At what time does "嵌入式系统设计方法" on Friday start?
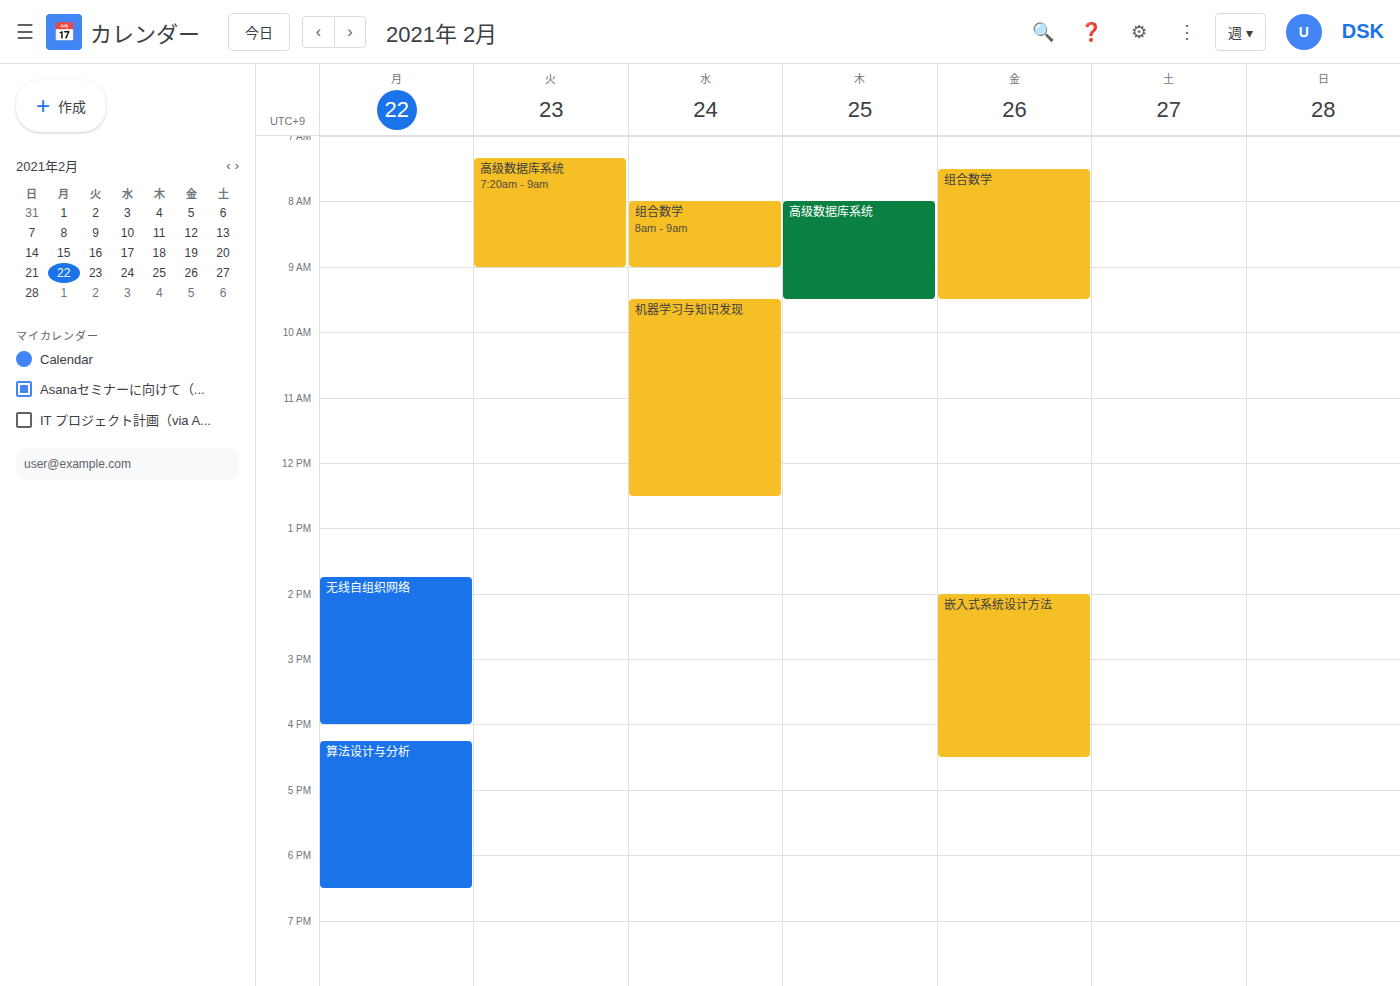
2:00 PM